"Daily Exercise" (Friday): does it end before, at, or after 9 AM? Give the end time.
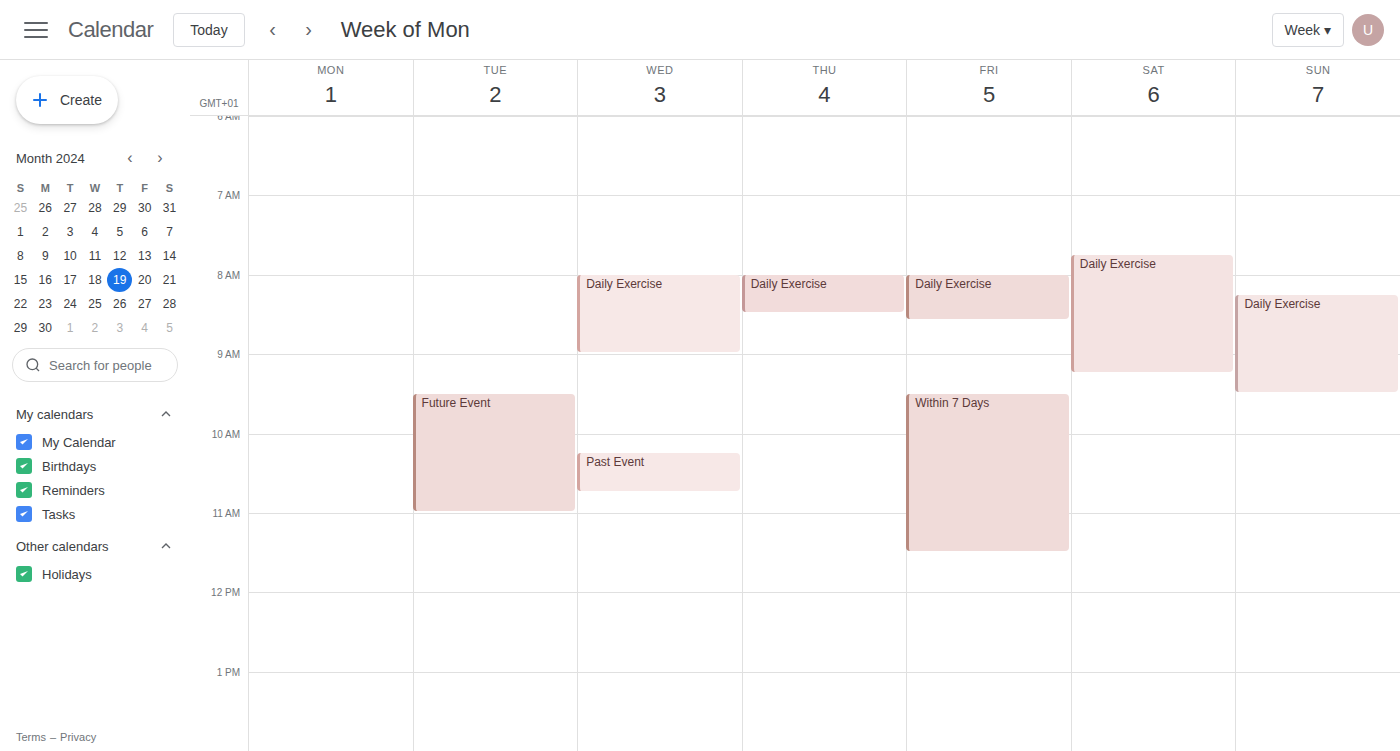
8:35 AM -- before 9 AM, 25 minutes above the 9 AM line.